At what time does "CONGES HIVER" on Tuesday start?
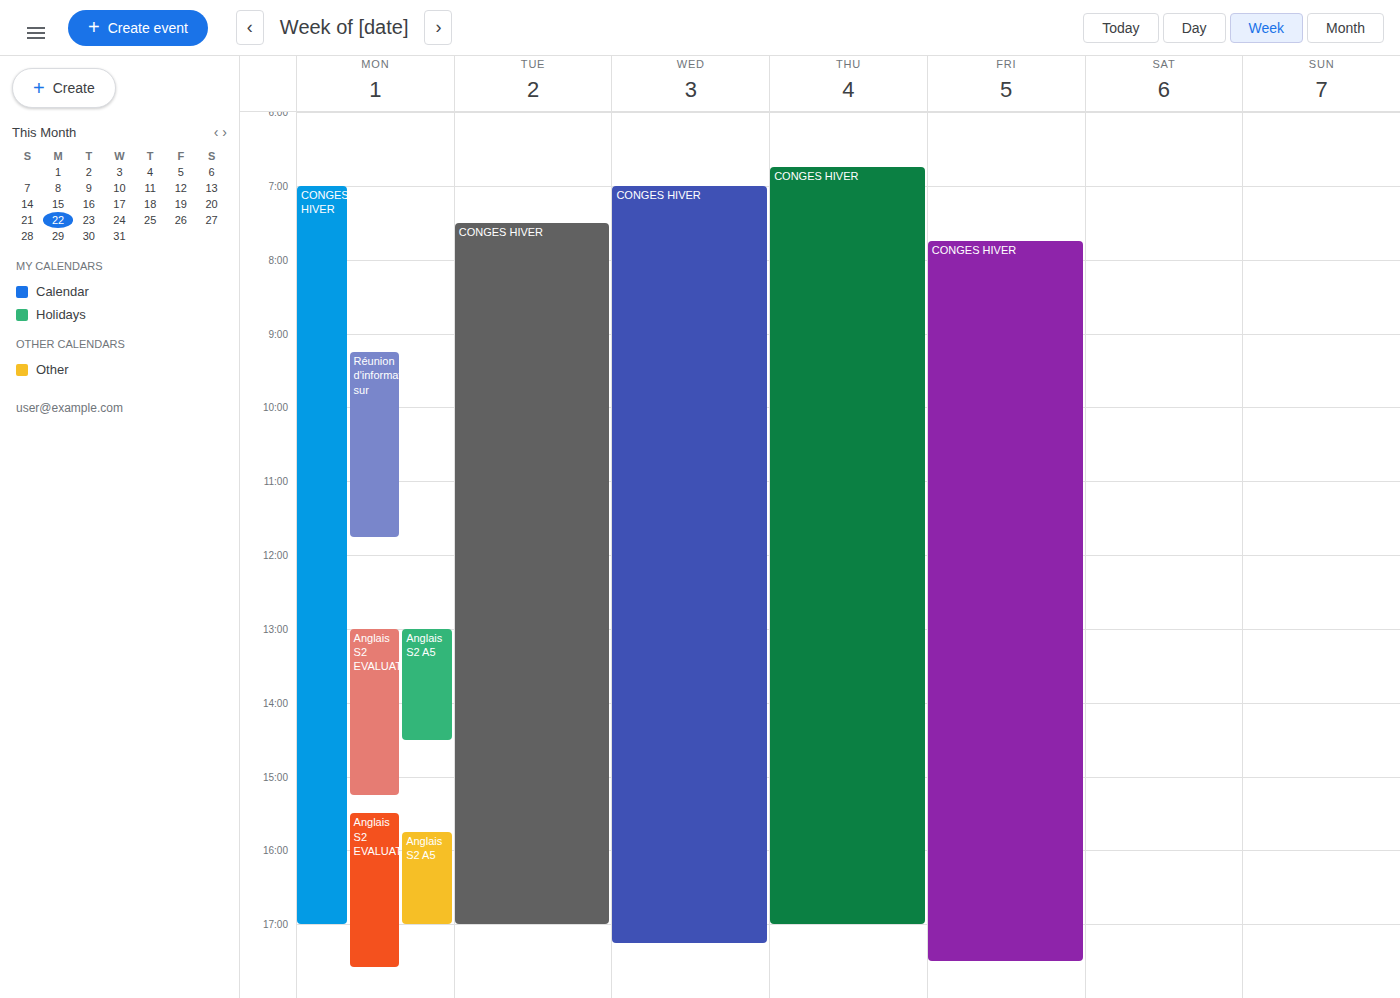
7:30 AM